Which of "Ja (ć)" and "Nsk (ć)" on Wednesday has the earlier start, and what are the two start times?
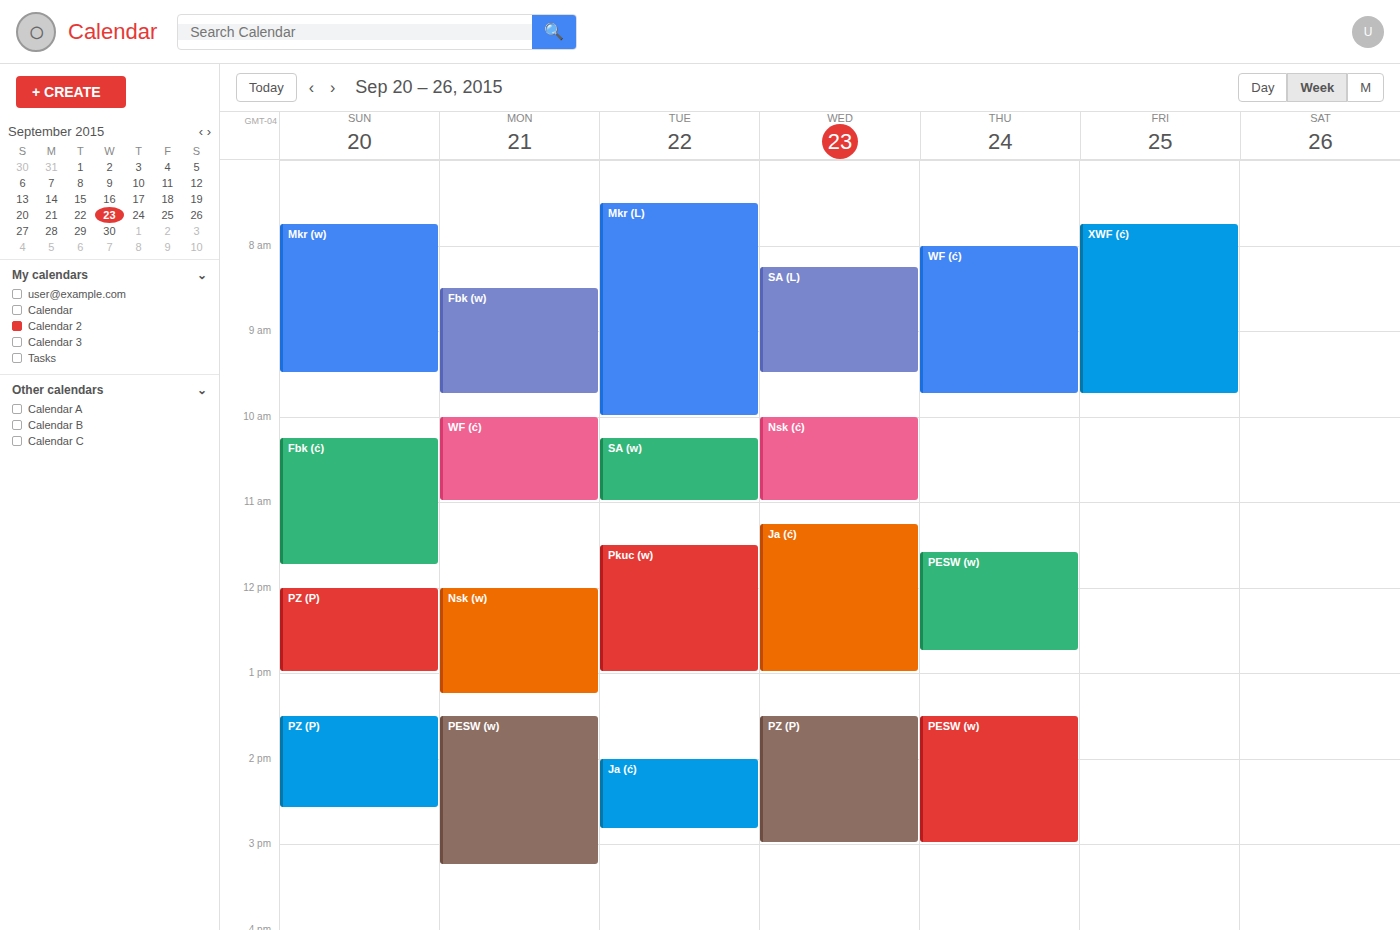
"Nsk (ć)" 10:00 AM; "Ja (ć)" 11:15 AM.